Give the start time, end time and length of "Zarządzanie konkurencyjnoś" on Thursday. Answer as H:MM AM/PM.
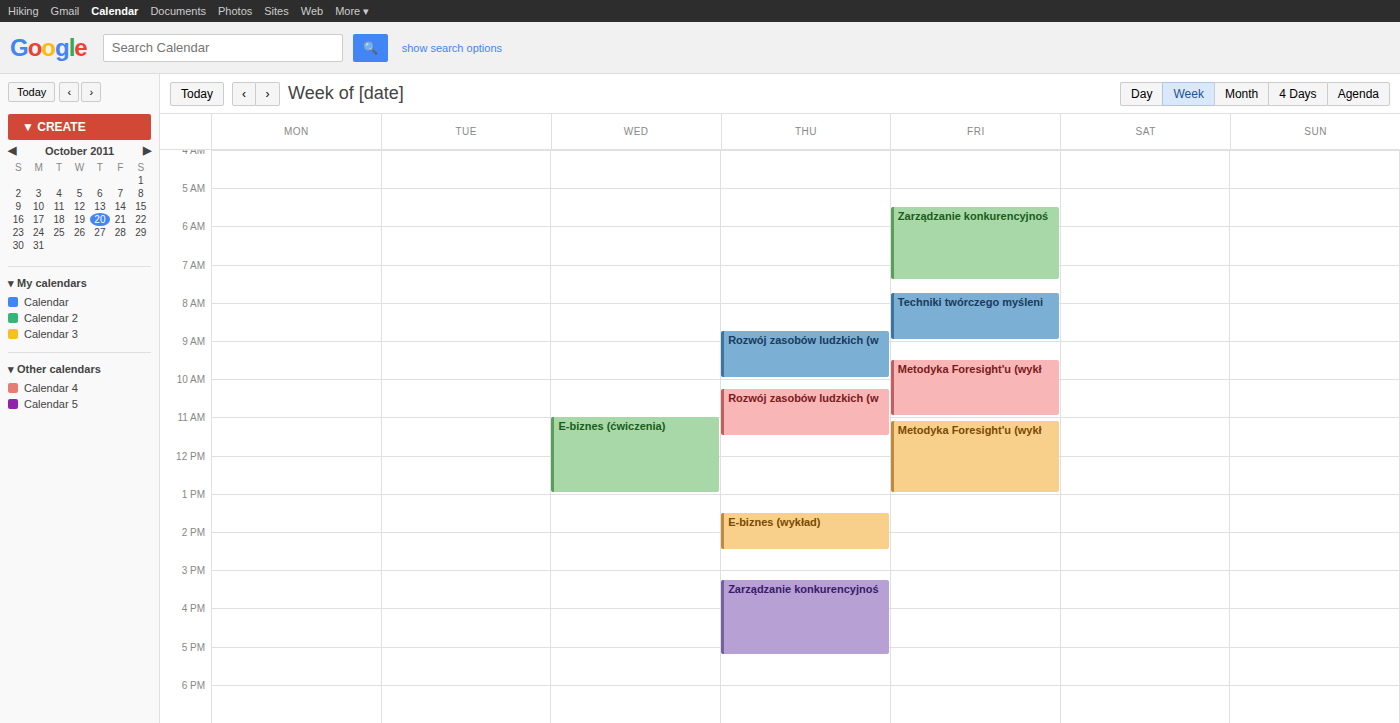
3:15 PM to 5:15 PM, 2 hours